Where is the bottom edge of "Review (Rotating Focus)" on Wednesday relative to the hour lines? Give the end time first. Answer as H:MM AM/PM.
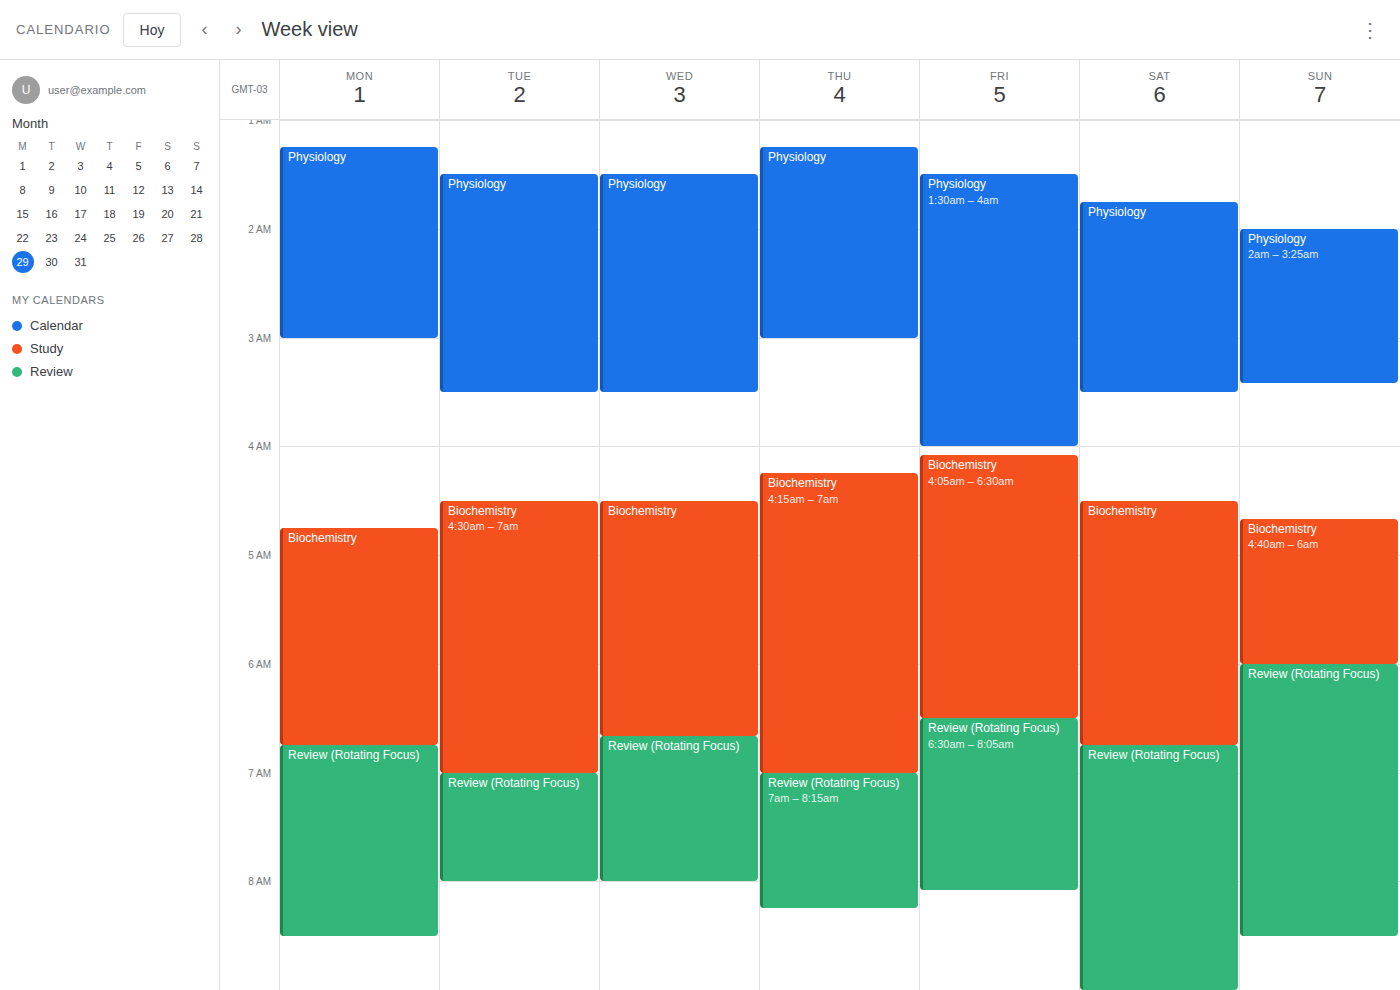
8:00 AM -- exactly on the 8 AM line.